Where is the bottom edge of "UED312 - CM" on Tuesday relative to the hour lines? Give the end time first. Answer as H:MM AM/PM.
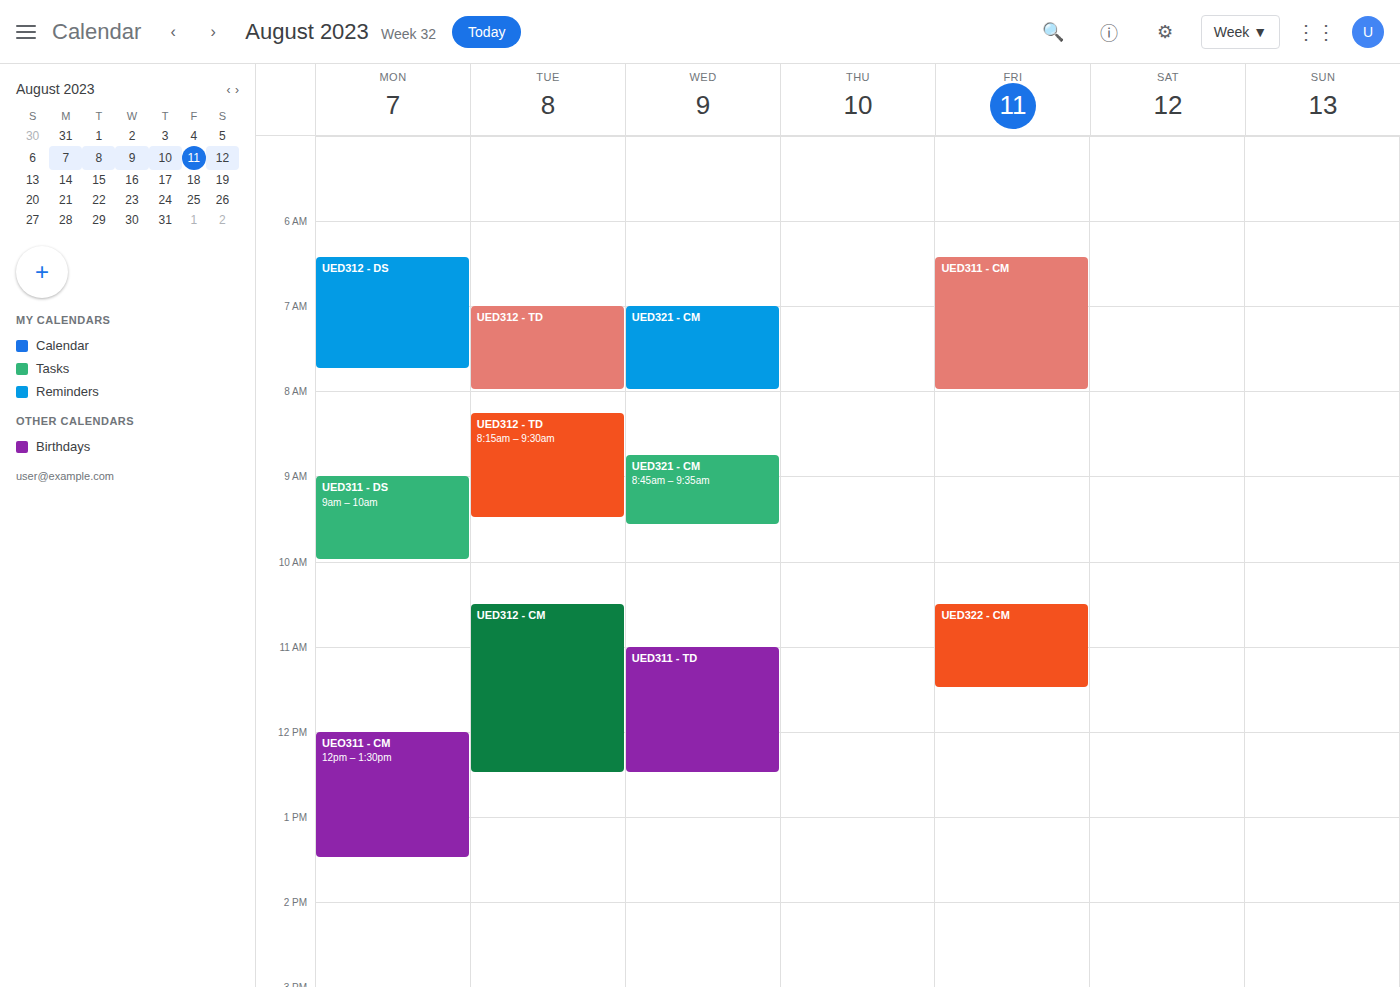
12:30 PM -- halfway between the 12 PM and 1 PM lines.